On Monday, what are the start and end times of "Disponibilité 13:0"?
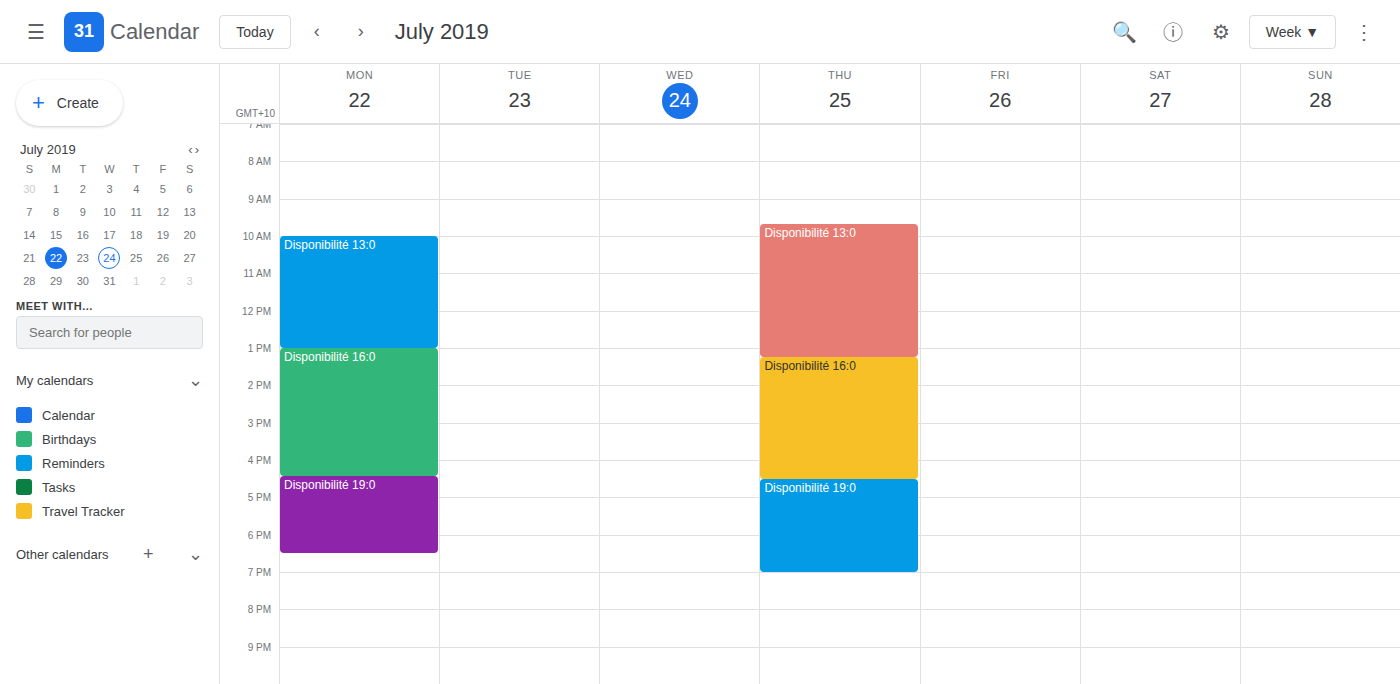
10:00 AM to 1:00 PM